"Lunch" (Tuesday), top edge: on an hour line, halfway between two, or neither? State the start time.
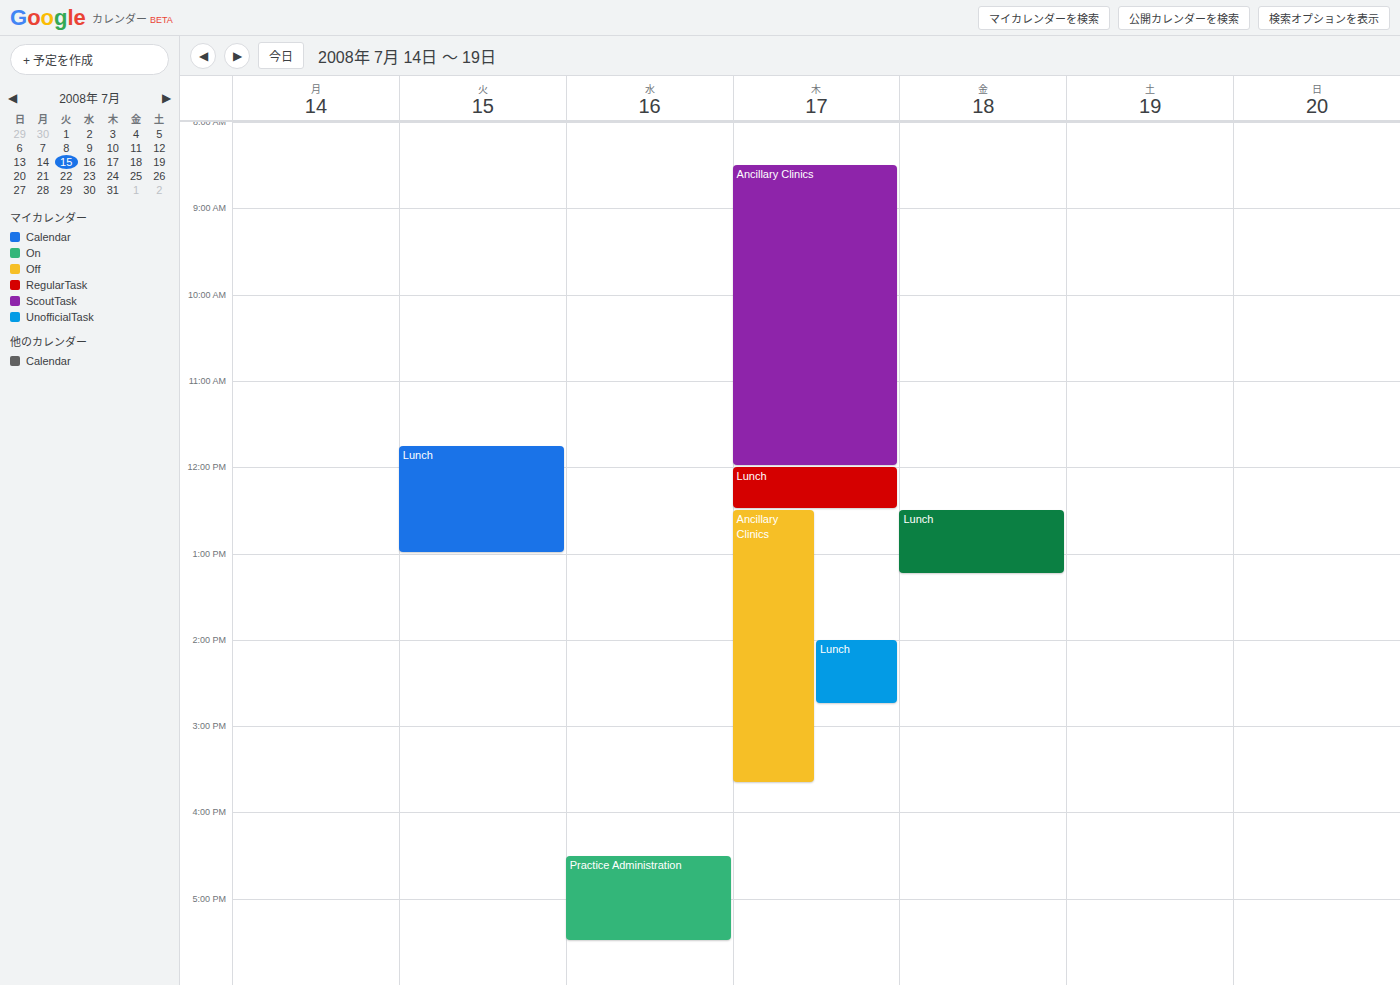
11:45 AM -- neither: three quarters of the way from the 11 AM line to the 12 PM line.